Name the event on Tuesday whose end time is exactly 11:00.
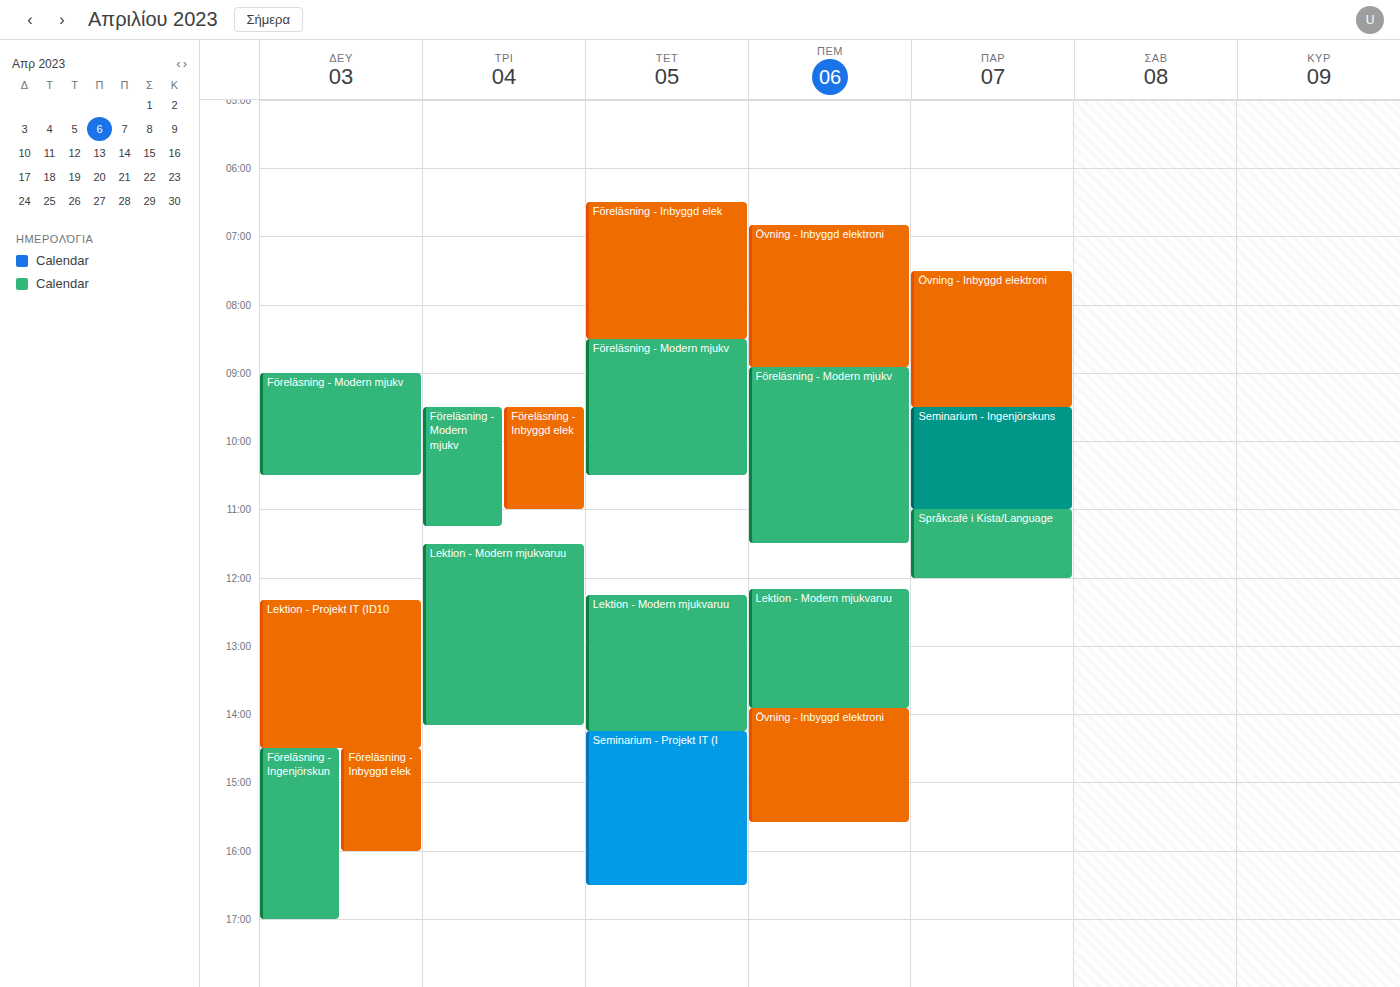
"Föreläsning - Inbyggd elek"